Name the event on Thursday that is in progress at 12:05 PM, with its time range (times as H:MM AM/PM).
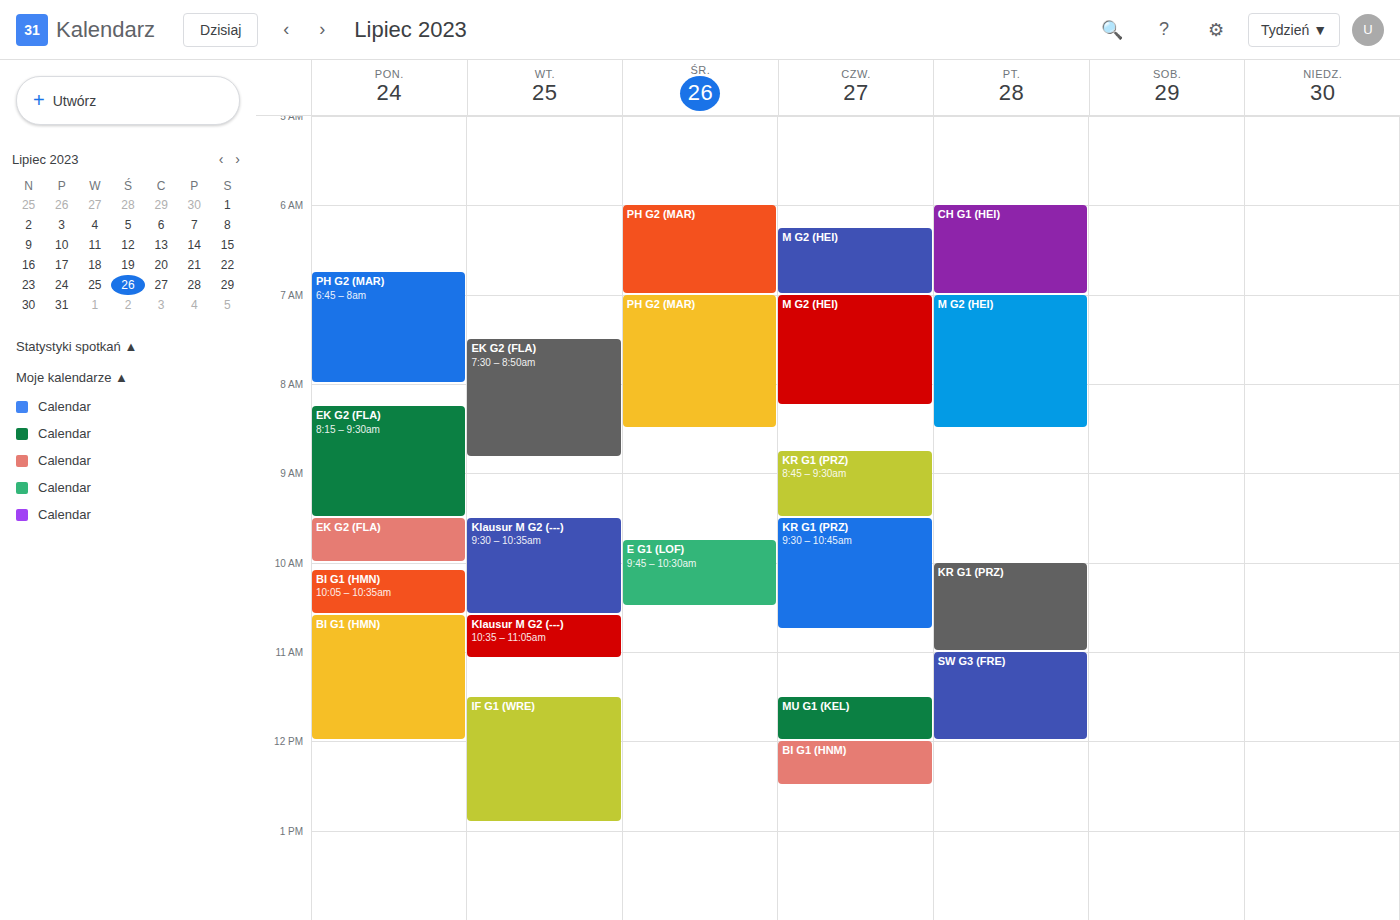
"BI G1 (HNM)", 12:00 PM to 12:30 PM